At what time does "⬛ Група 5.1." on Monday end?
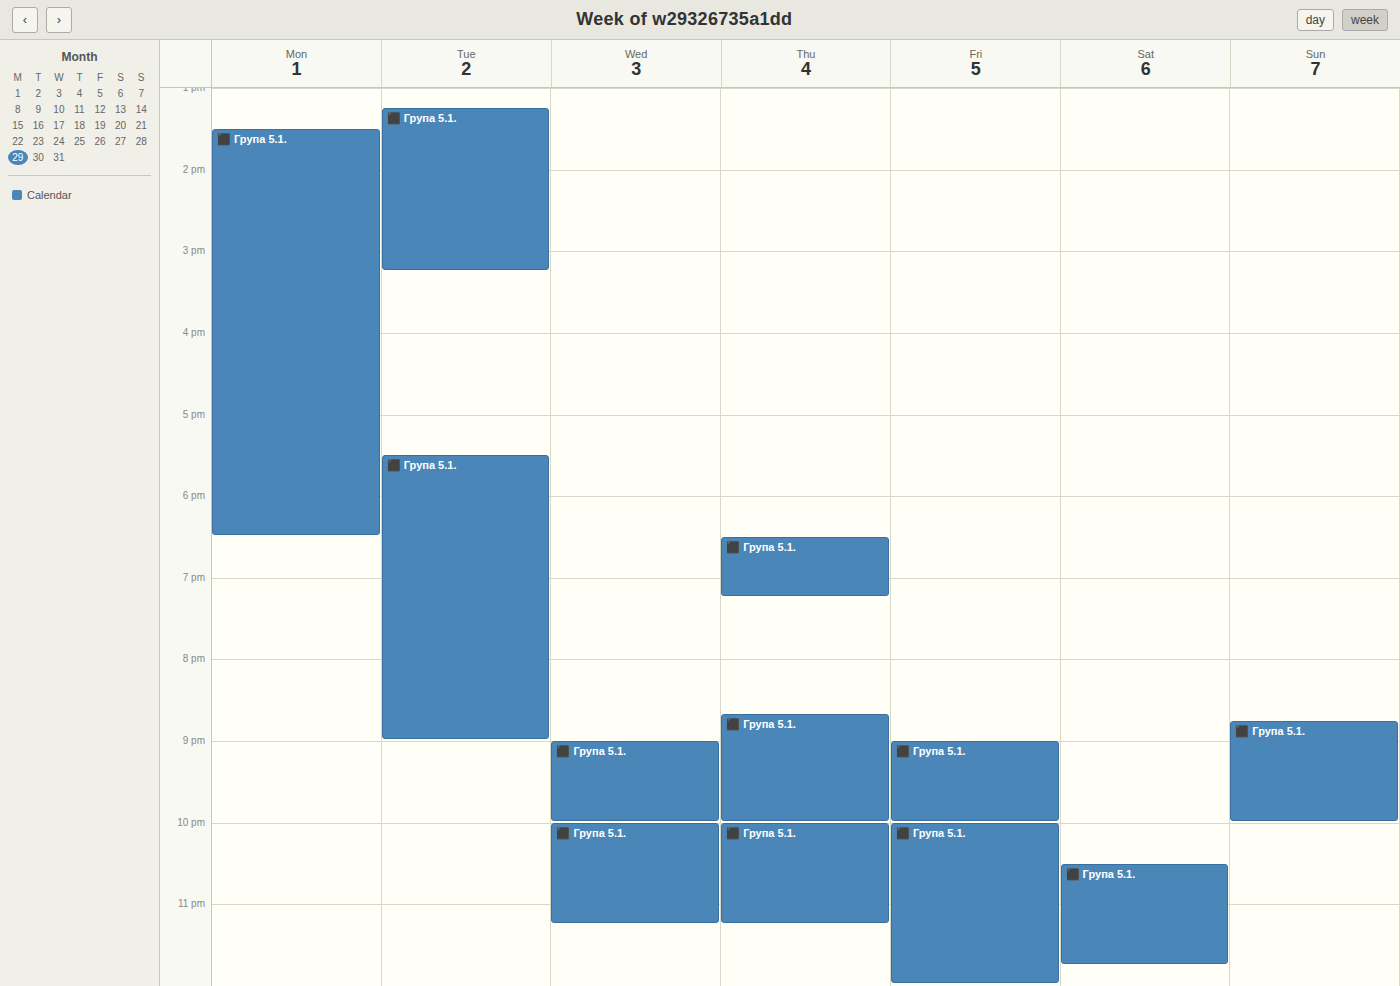
6:30 PM